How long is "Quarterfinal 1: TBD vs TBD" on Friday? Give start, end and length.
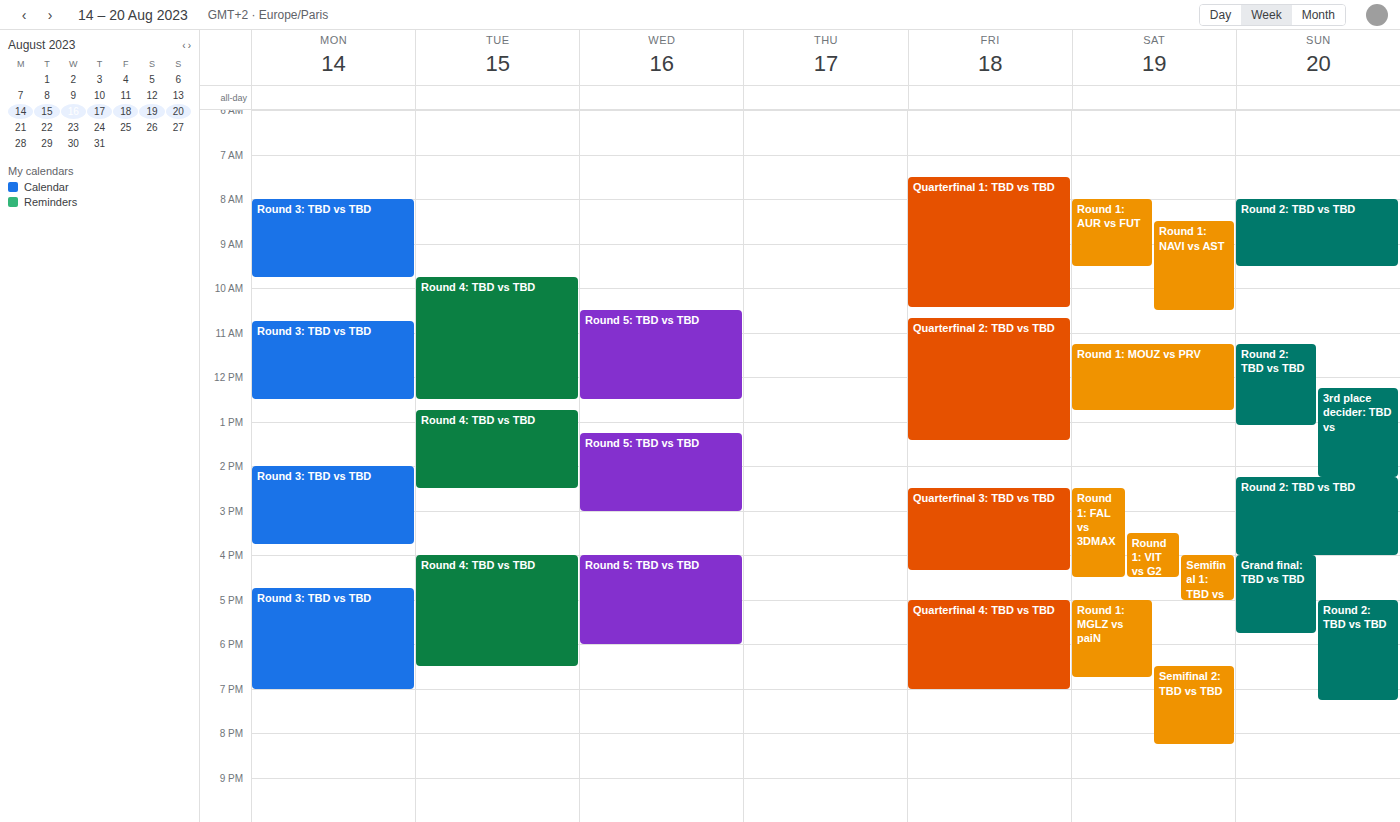
7:30 AM to 10:25 AM, 2 hours 55 minutes